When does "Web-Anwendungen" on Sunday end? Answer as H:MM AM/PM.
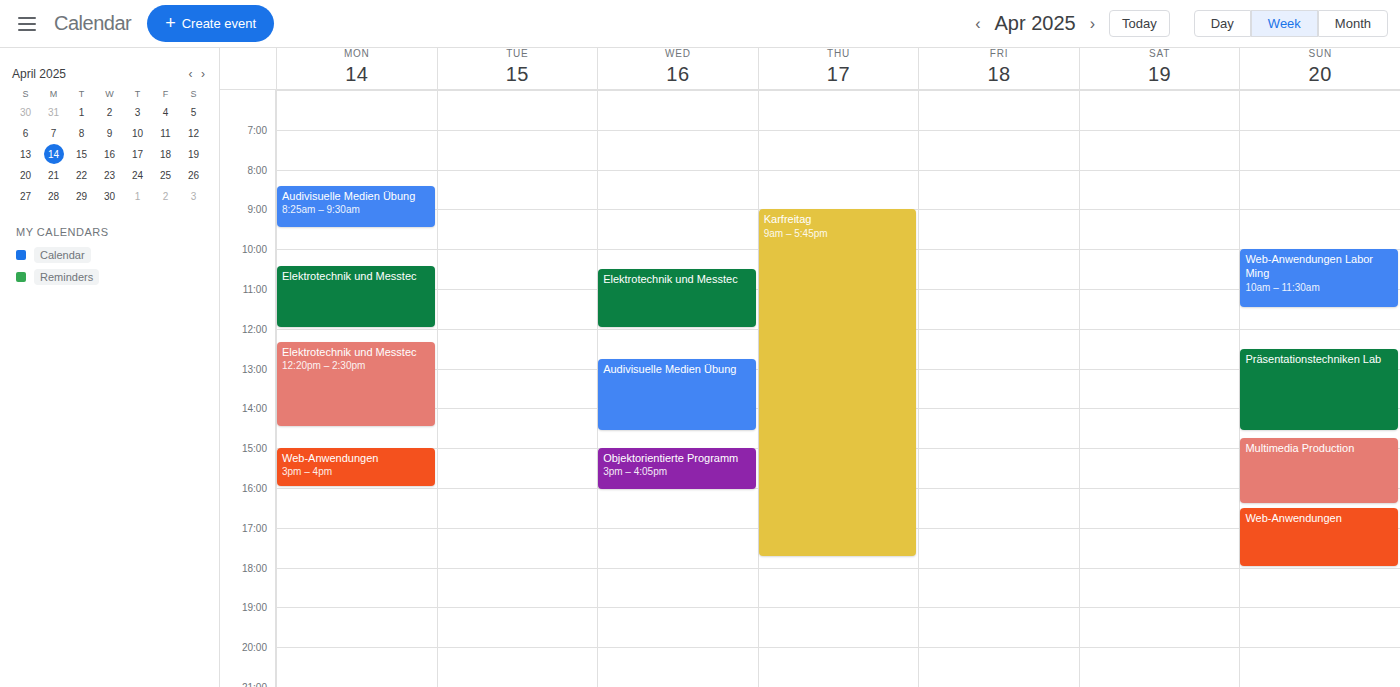
6:00 PM